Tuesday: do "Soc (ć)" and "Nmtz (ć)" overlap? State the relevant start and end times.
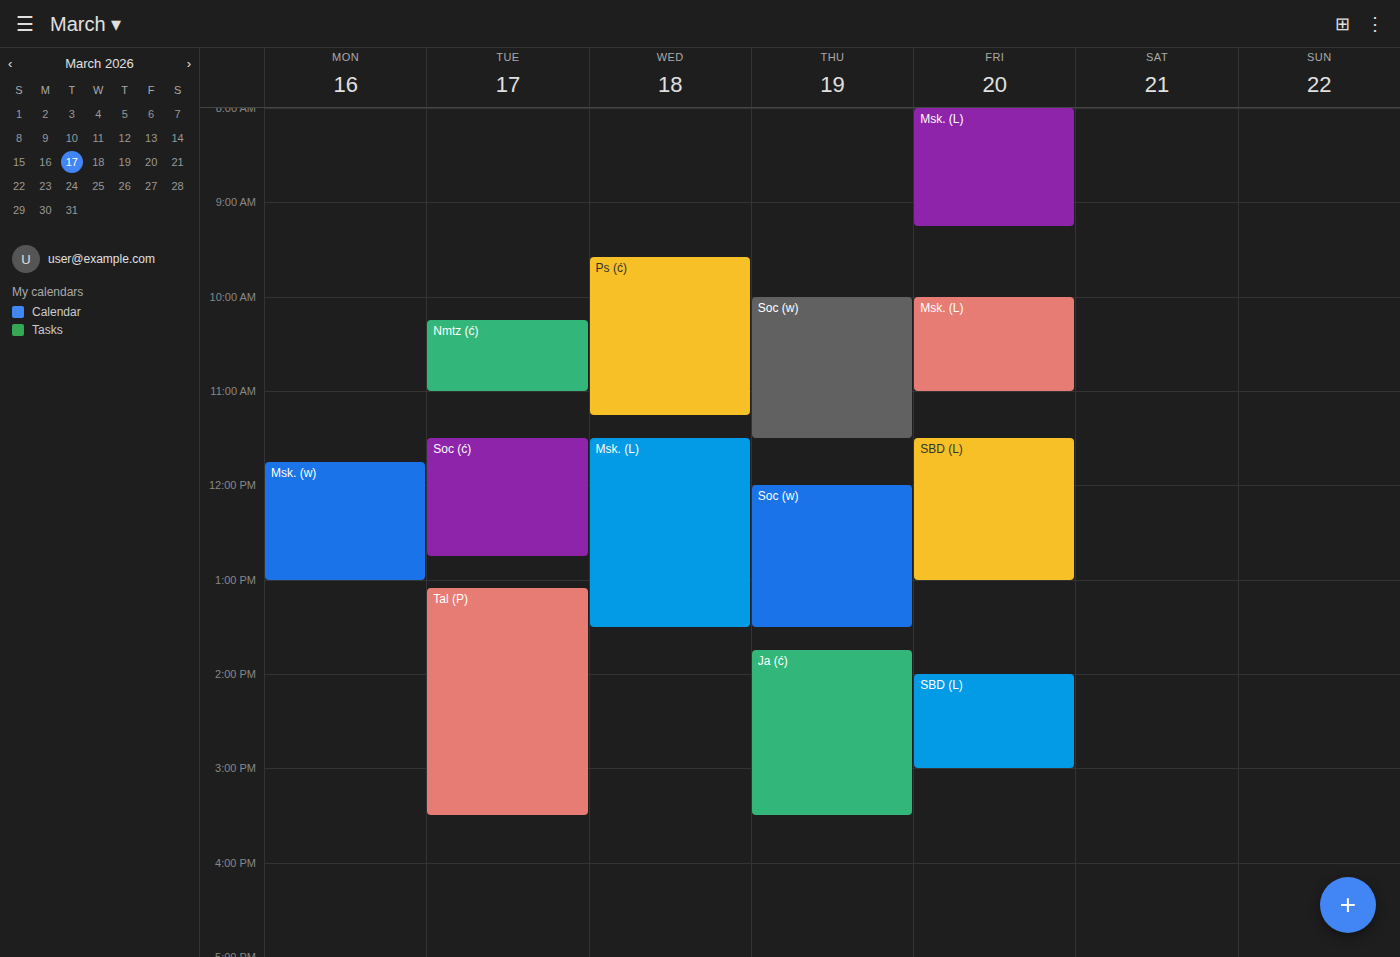
"Nmtz (ć)" ends at 11:00 AM and "Soc (ć)" starts at 11:30 AM -- no overlap.